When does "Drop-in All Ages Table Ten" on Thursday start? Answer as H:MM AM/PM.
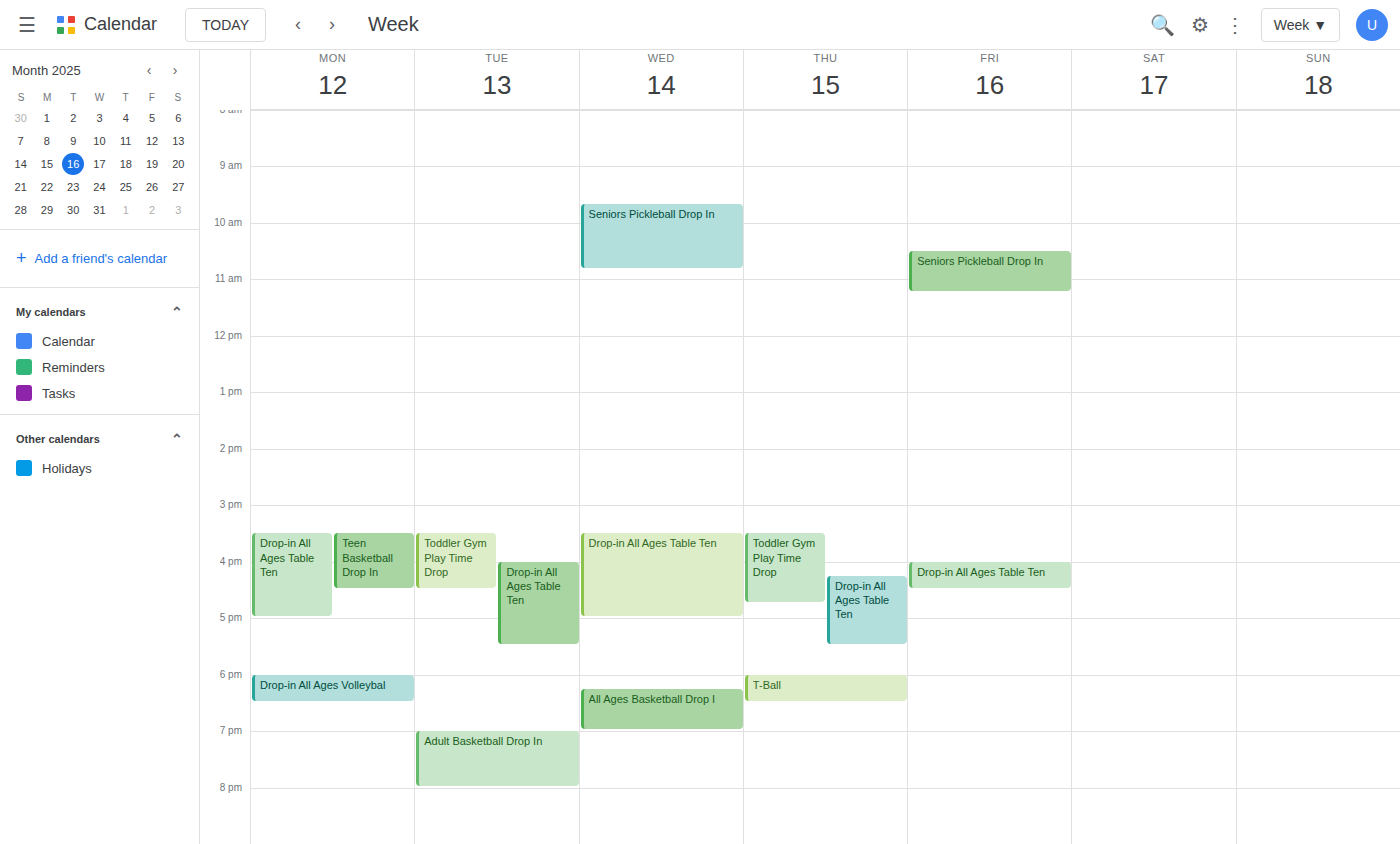
4:15 PM